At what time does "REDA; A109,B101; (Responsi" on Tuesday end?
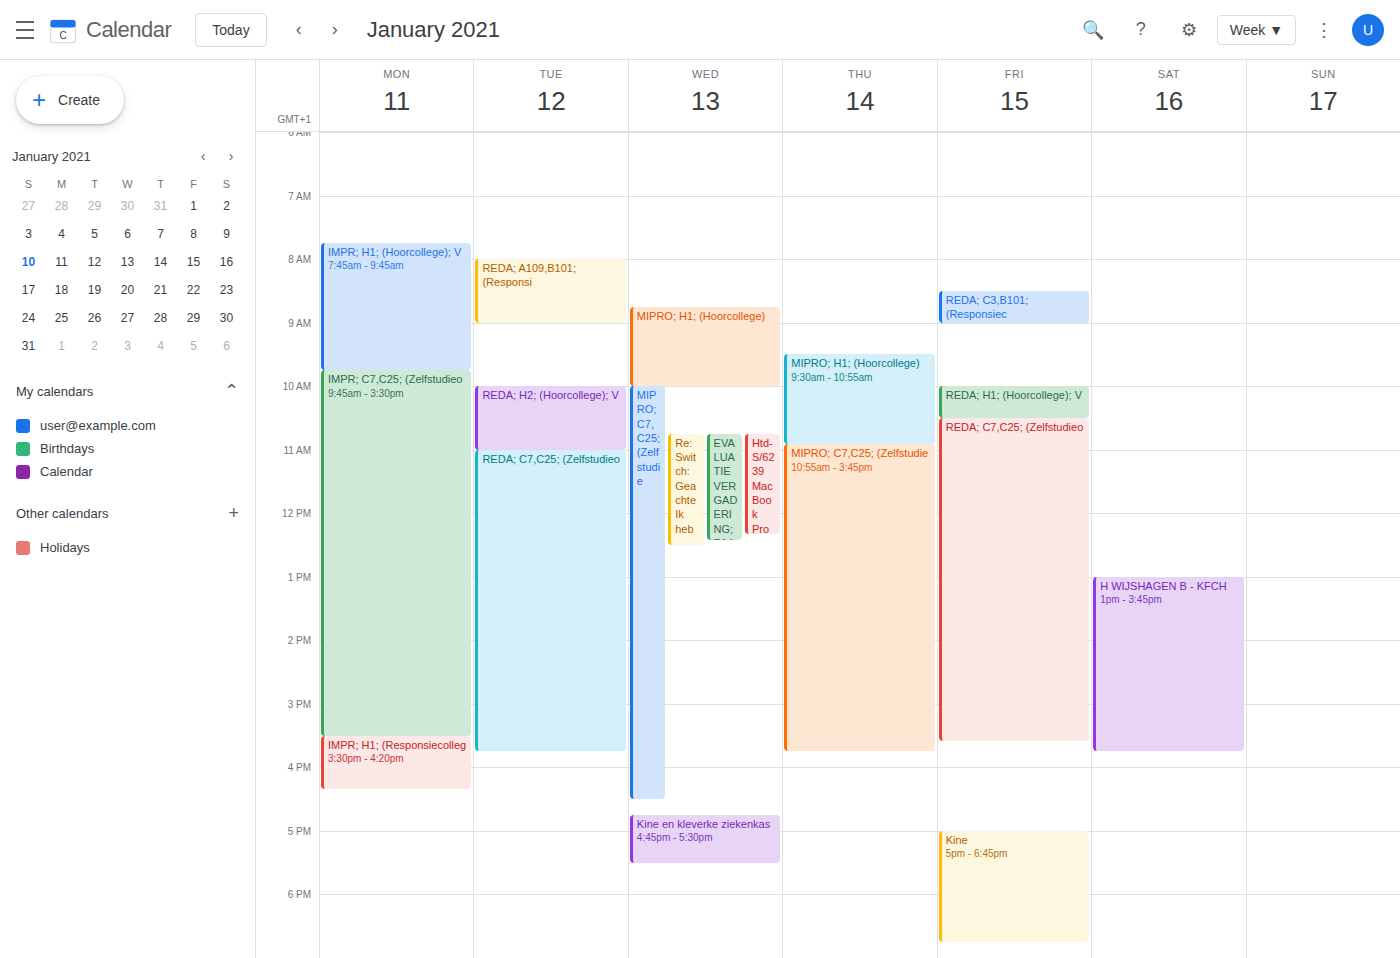
9:00 AM